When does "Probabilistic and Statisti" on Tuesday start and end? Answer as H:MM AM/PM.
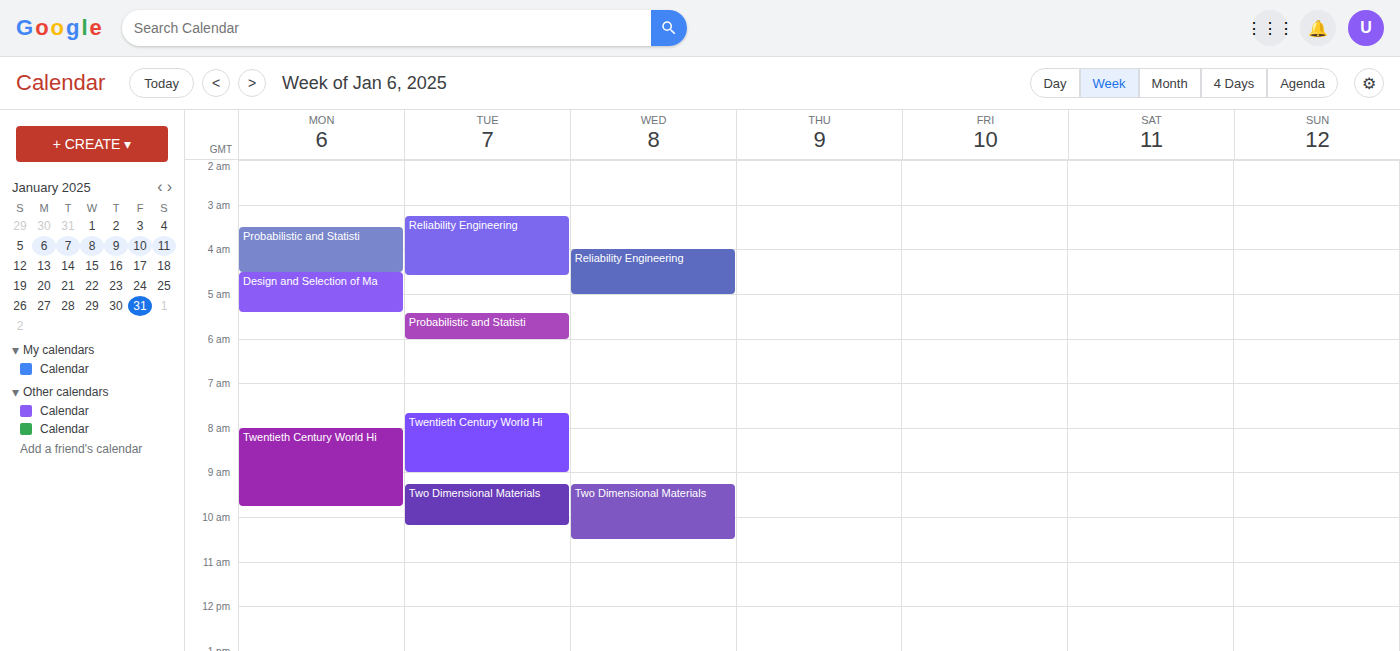
5:25 AM to 6:00 AM